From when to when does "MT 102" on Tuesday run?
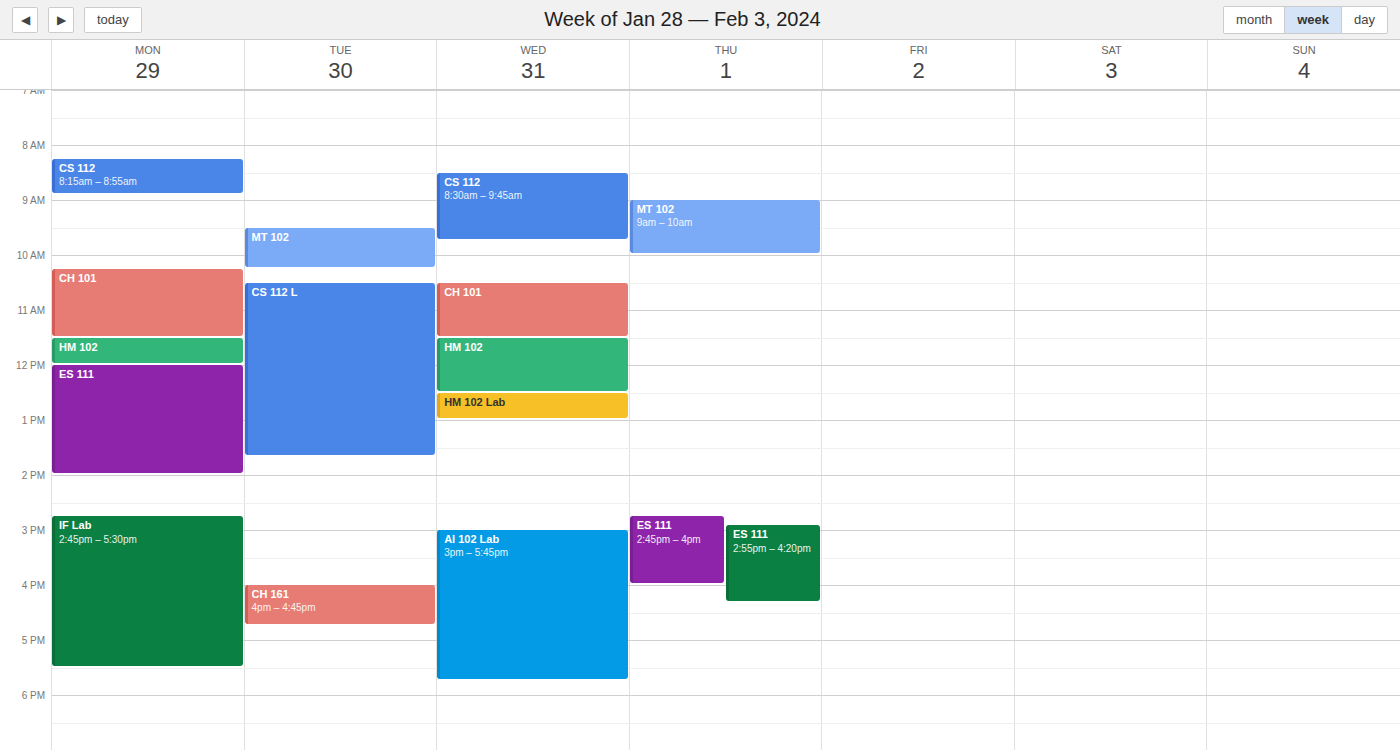
9:30 AM to 10:15 AM